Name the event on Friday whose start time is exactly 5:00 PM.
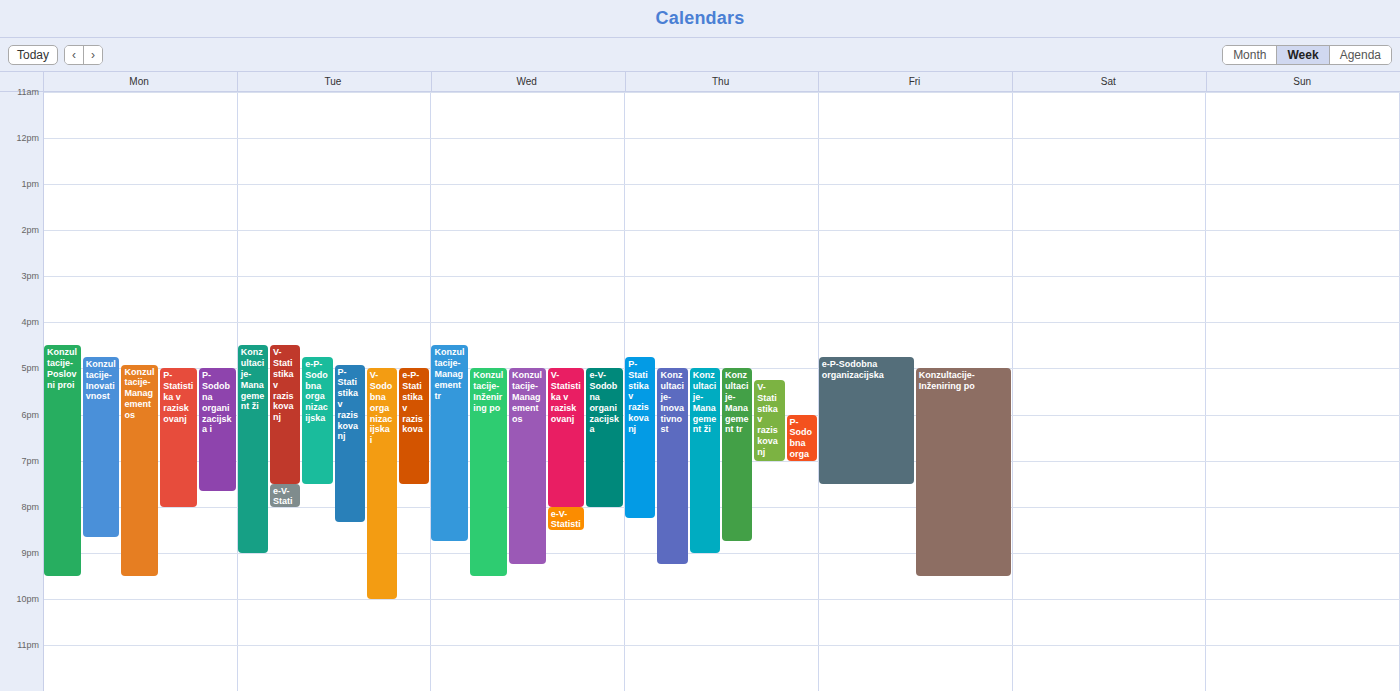
"Konzultacije-Inženiring po"